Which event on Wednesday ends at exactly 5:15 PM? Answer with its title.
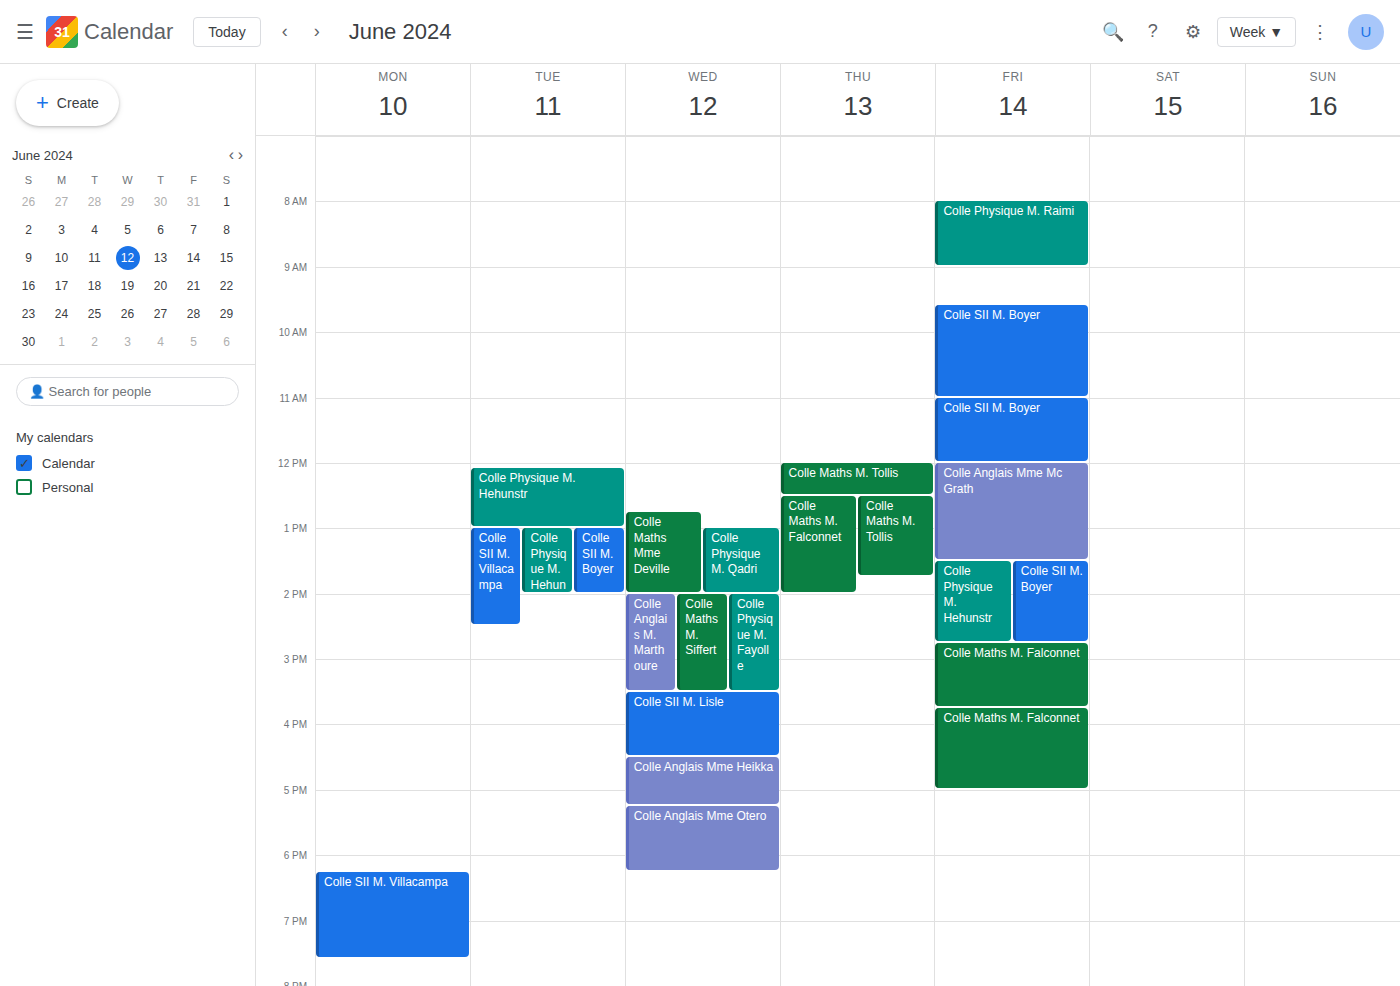
"Colle Anglais Mme Heikka"